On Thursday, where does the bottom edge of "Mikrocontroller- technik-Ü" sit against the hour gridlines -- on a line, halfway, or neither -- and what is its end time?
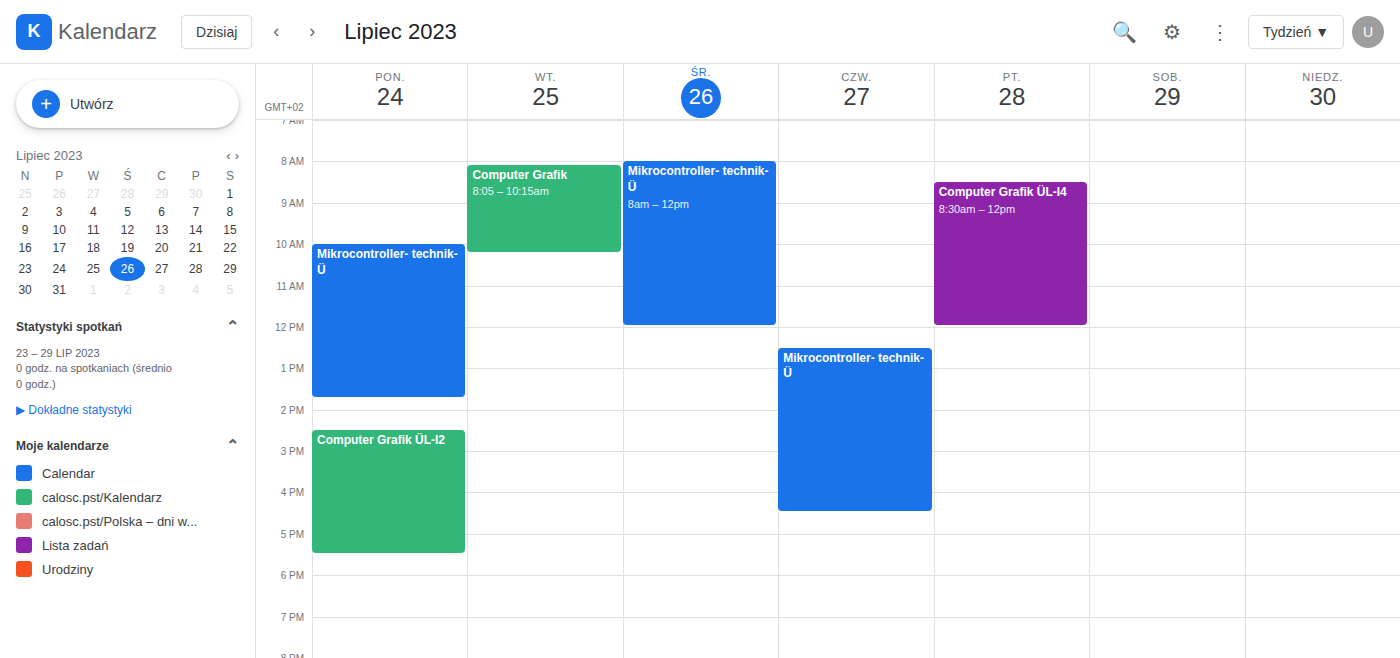
4:30 PM -- halfway between the 4 PM and 5 PM lines.